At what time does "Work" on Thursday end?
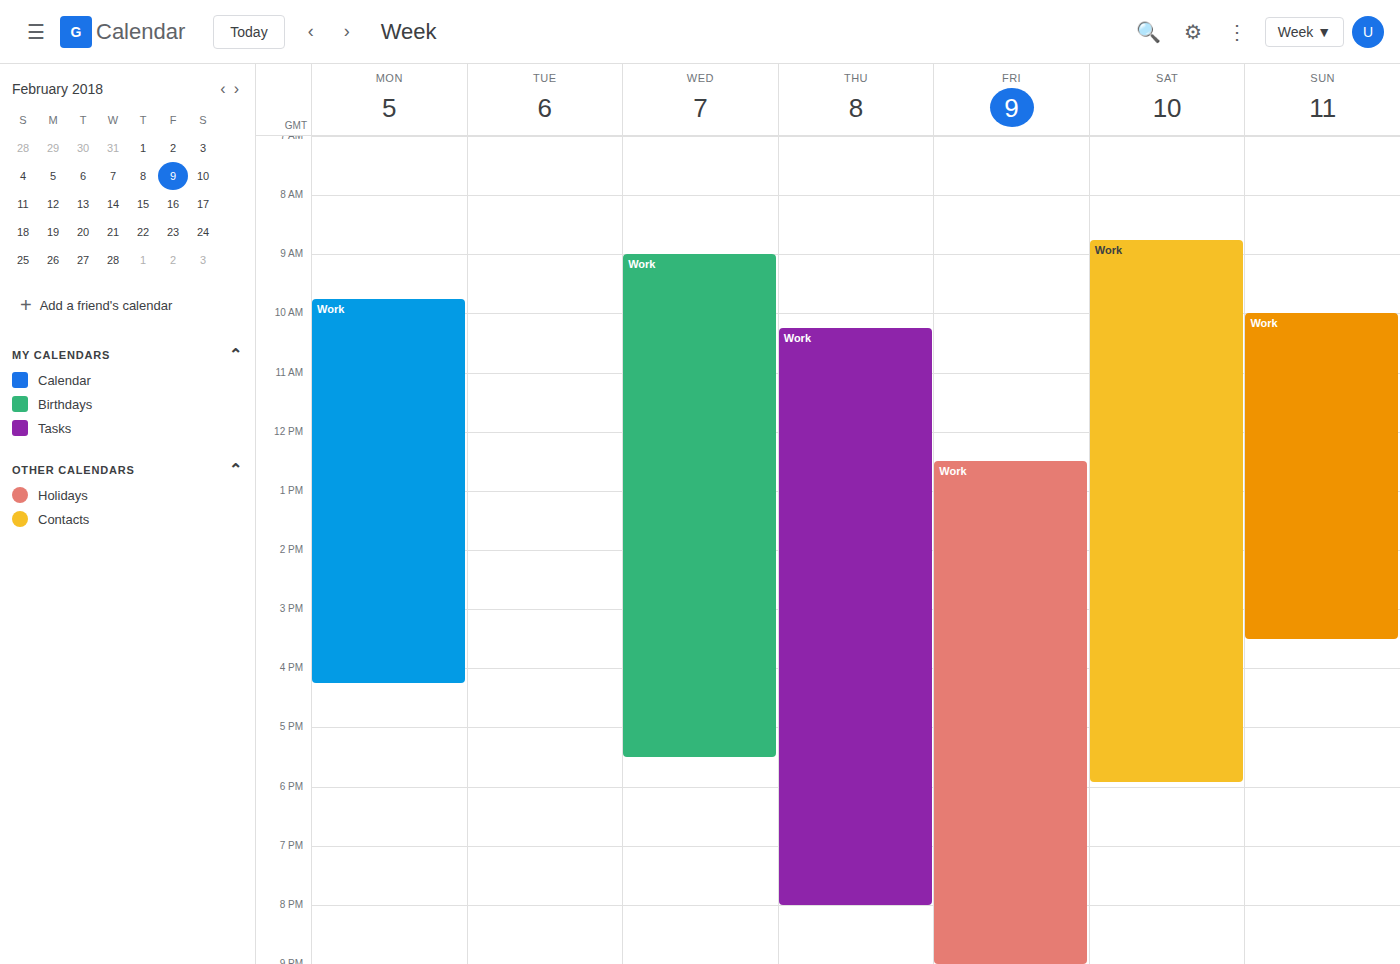
8:00 PM